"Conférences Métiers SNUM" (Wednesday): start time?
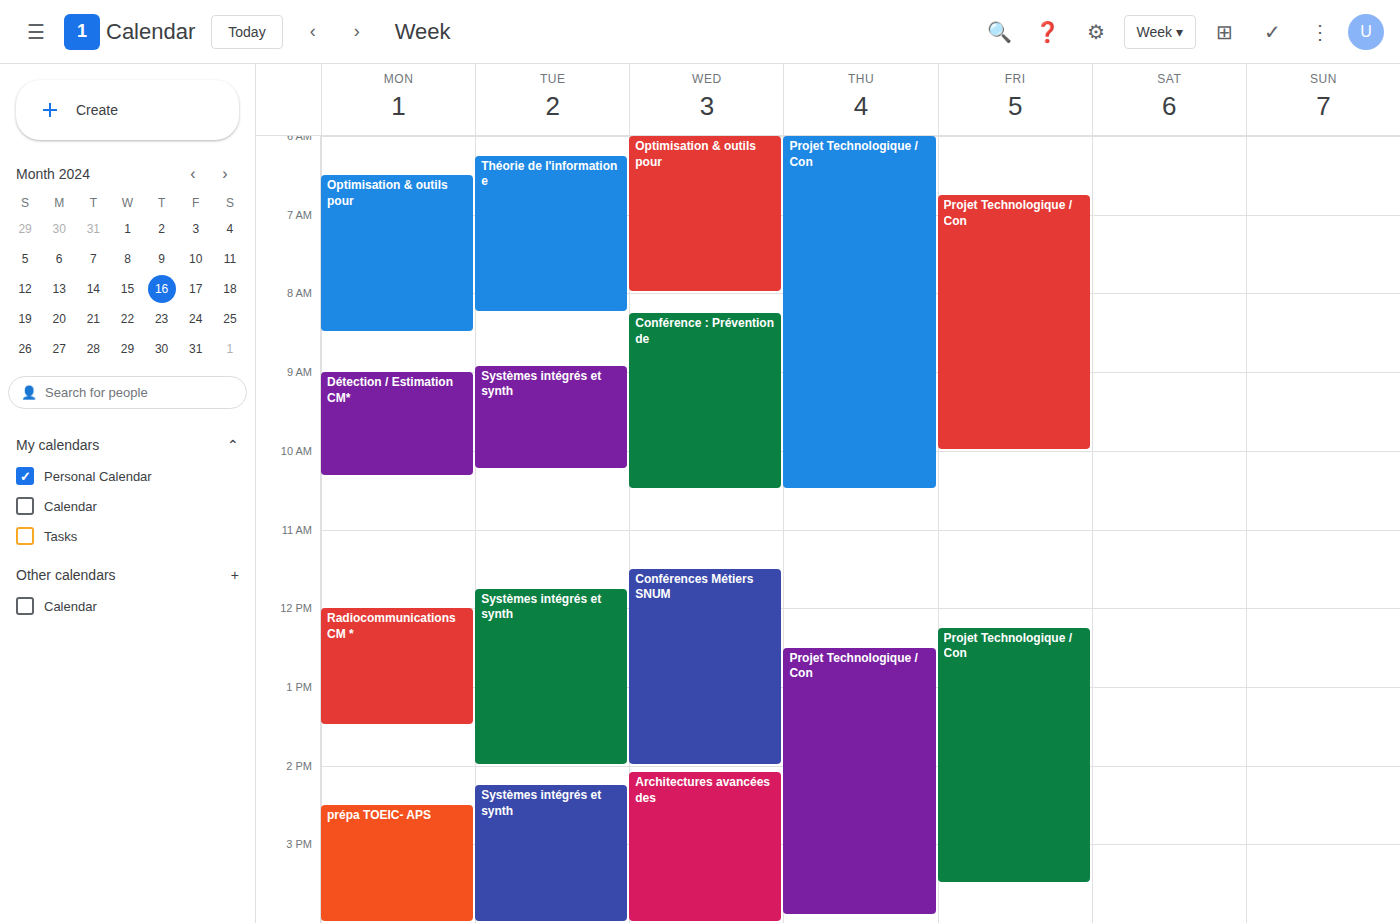
11:30 AM